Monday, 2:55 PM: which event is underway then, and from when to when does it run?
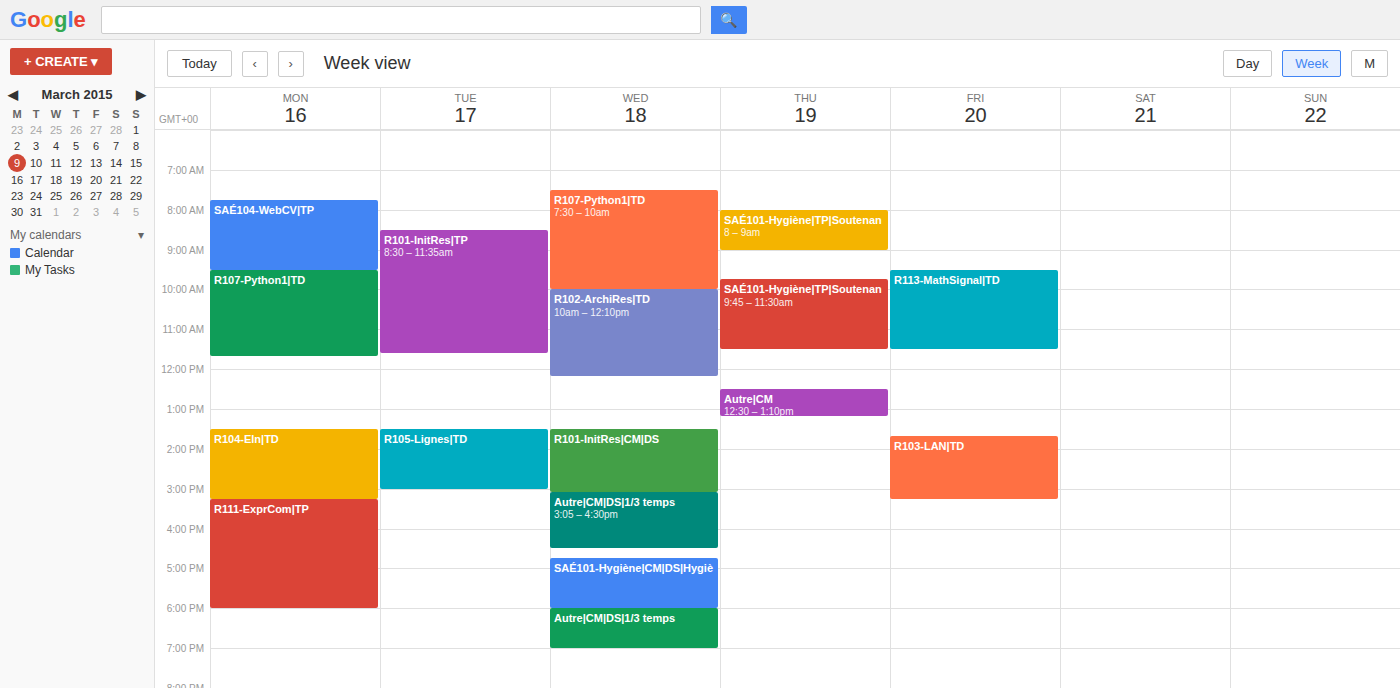
"R104-Eln|TD", 1:30 PM to 3:15 PM